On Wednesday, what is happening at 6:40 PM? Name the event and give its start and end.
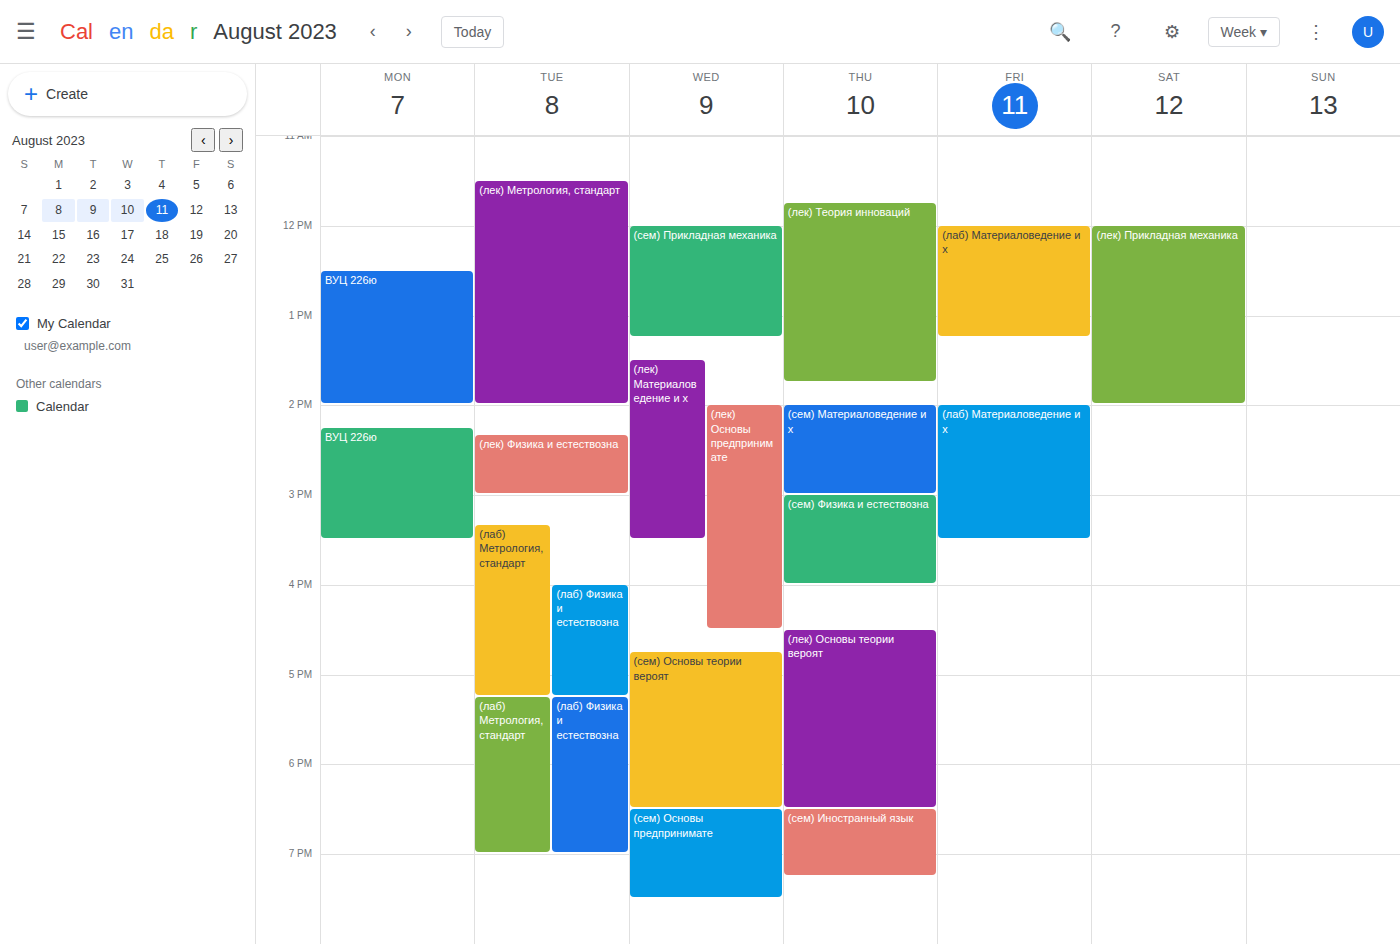
"(сем) Основы предпринимате", 6:30 PM to 7:30 PM